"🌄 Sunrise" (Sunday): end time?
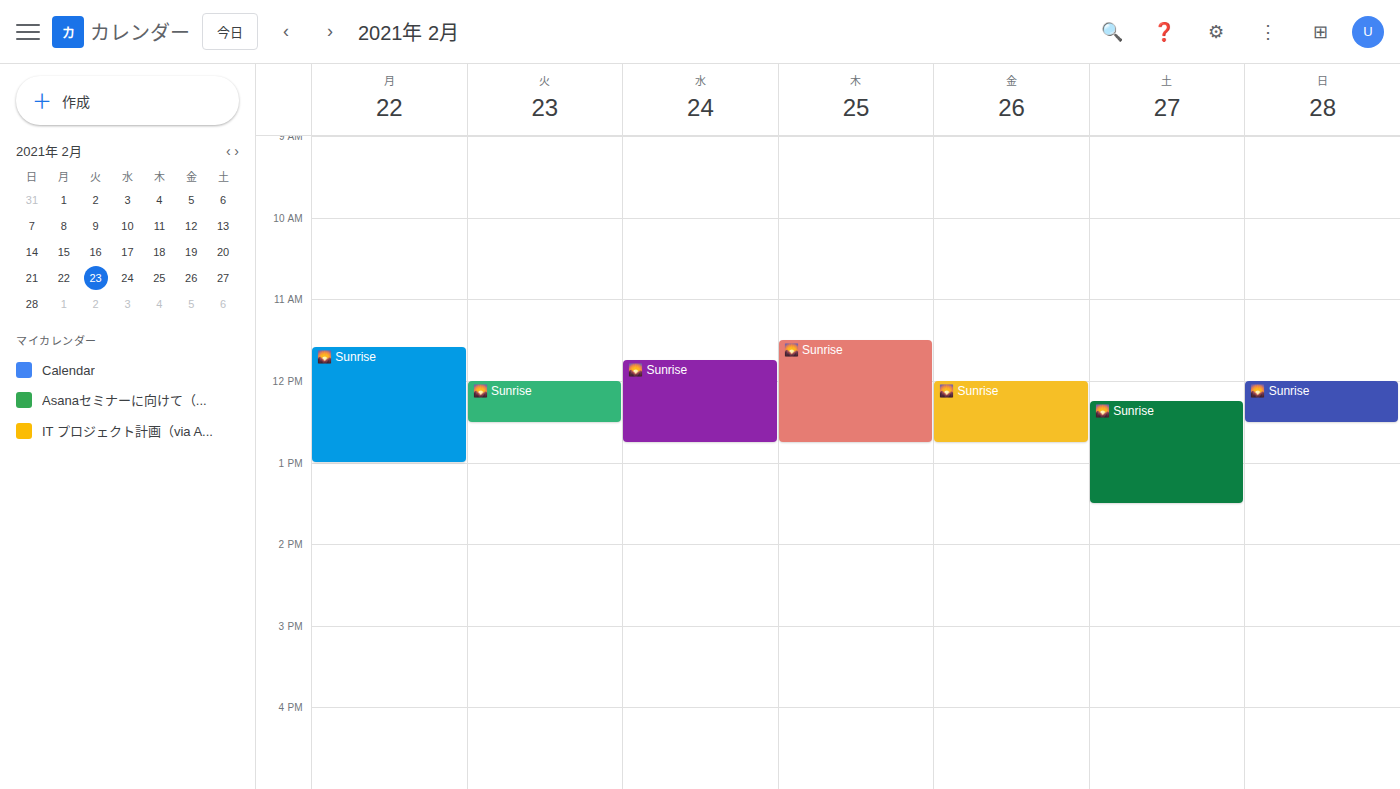
12:30 PM